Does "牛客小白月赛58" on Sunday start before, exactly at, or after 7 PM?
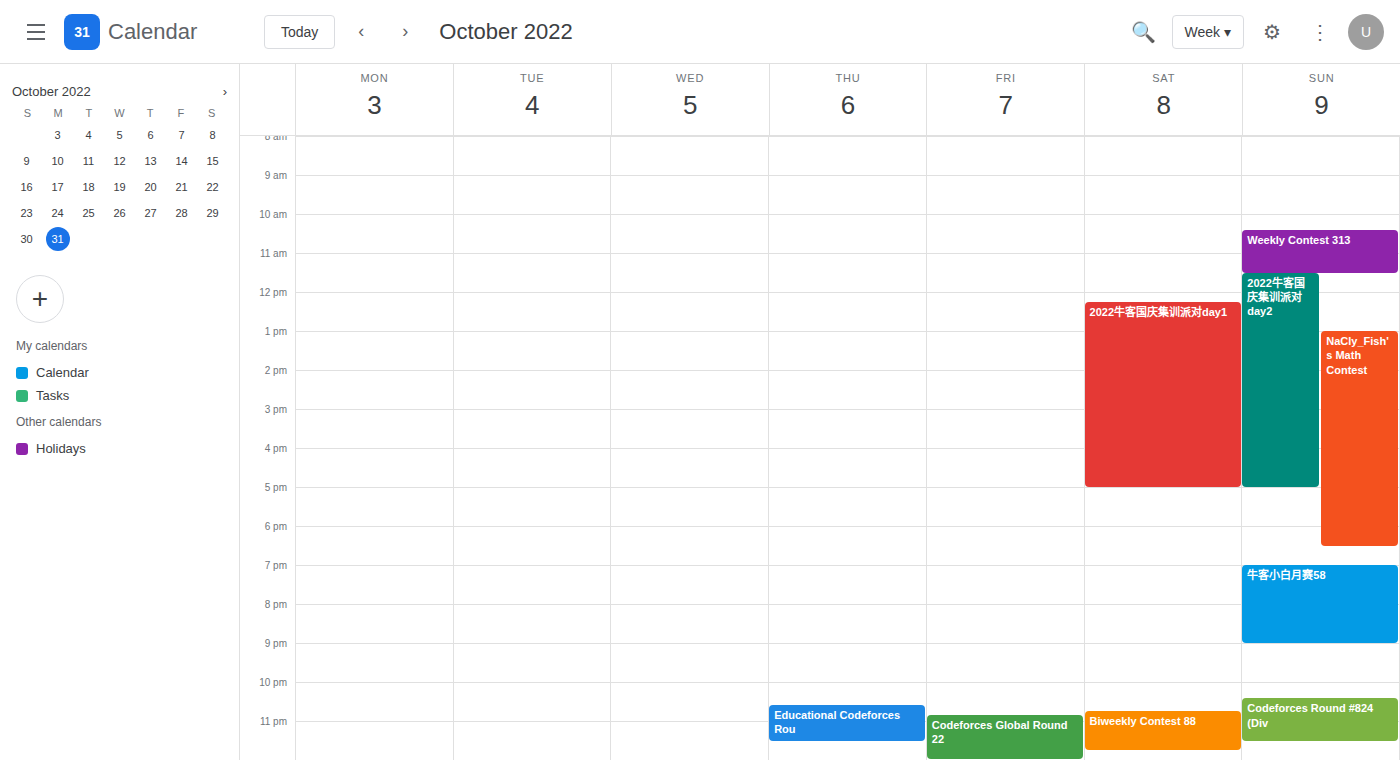
7:00 PM -- exactly at 7 PM, on the 7 PM line.